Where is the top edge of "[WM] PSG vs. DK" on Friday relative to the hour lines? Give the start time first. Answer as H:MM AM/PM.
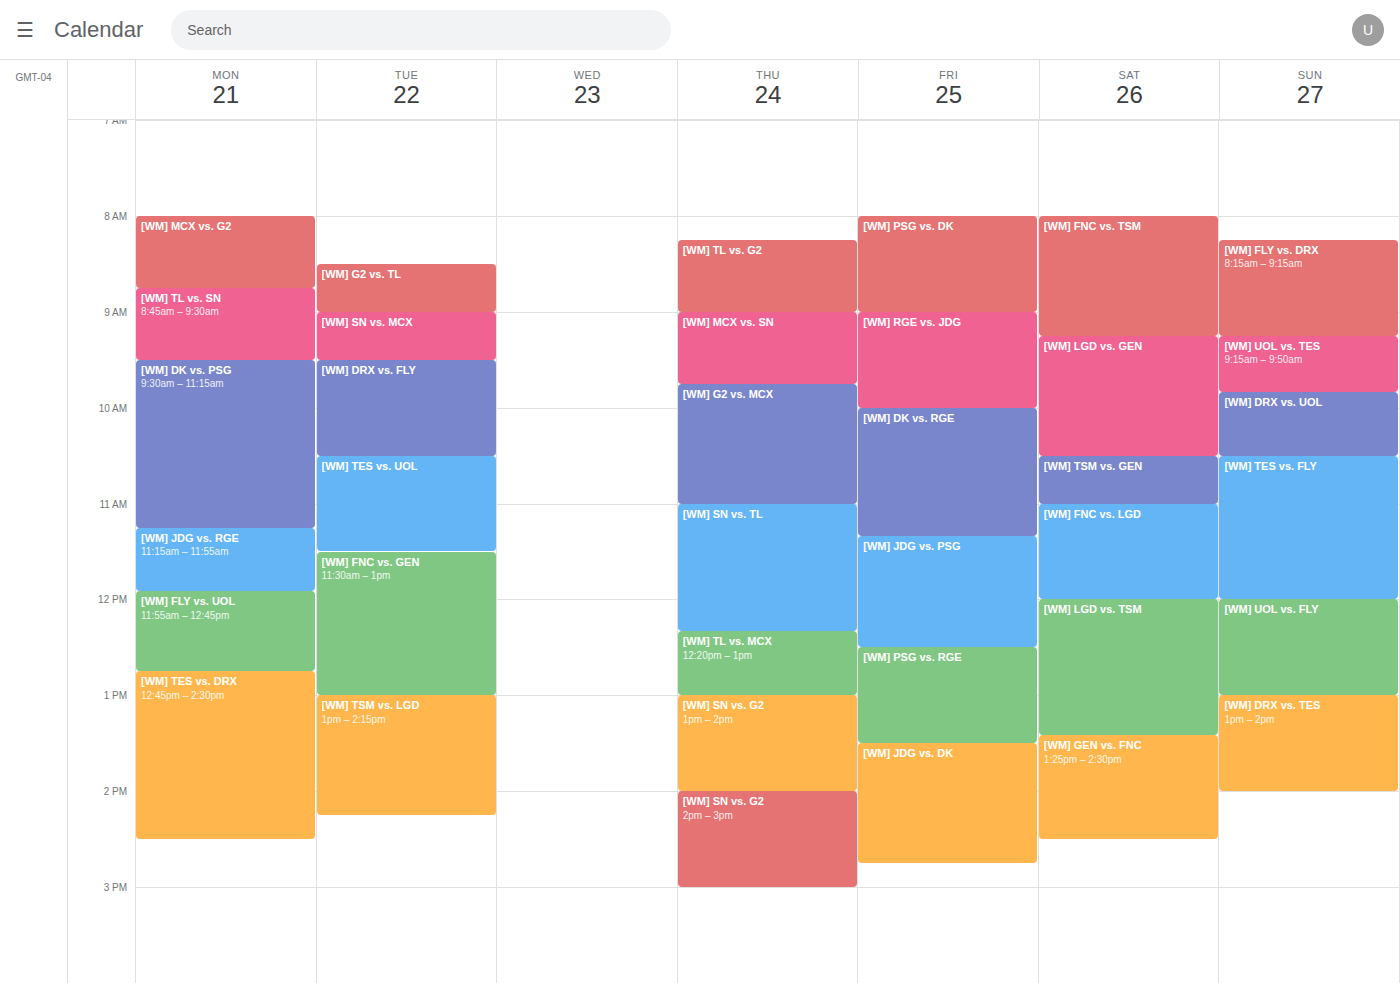
8:00 AM -- exactly on the 8 AM line.